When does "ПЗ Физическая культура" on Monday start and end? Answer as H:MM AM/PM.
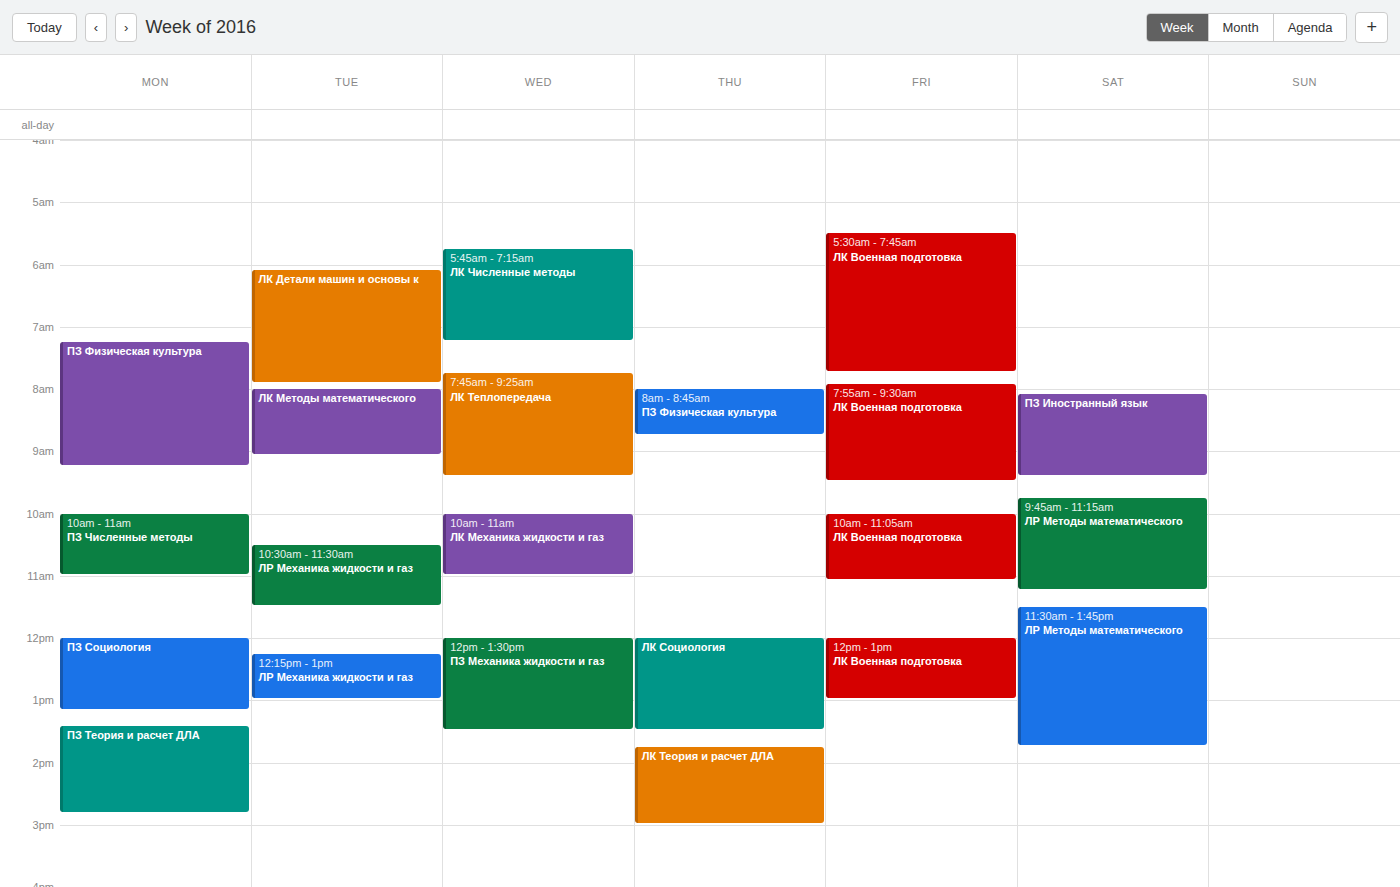
7:15 AM to 9:15 AM